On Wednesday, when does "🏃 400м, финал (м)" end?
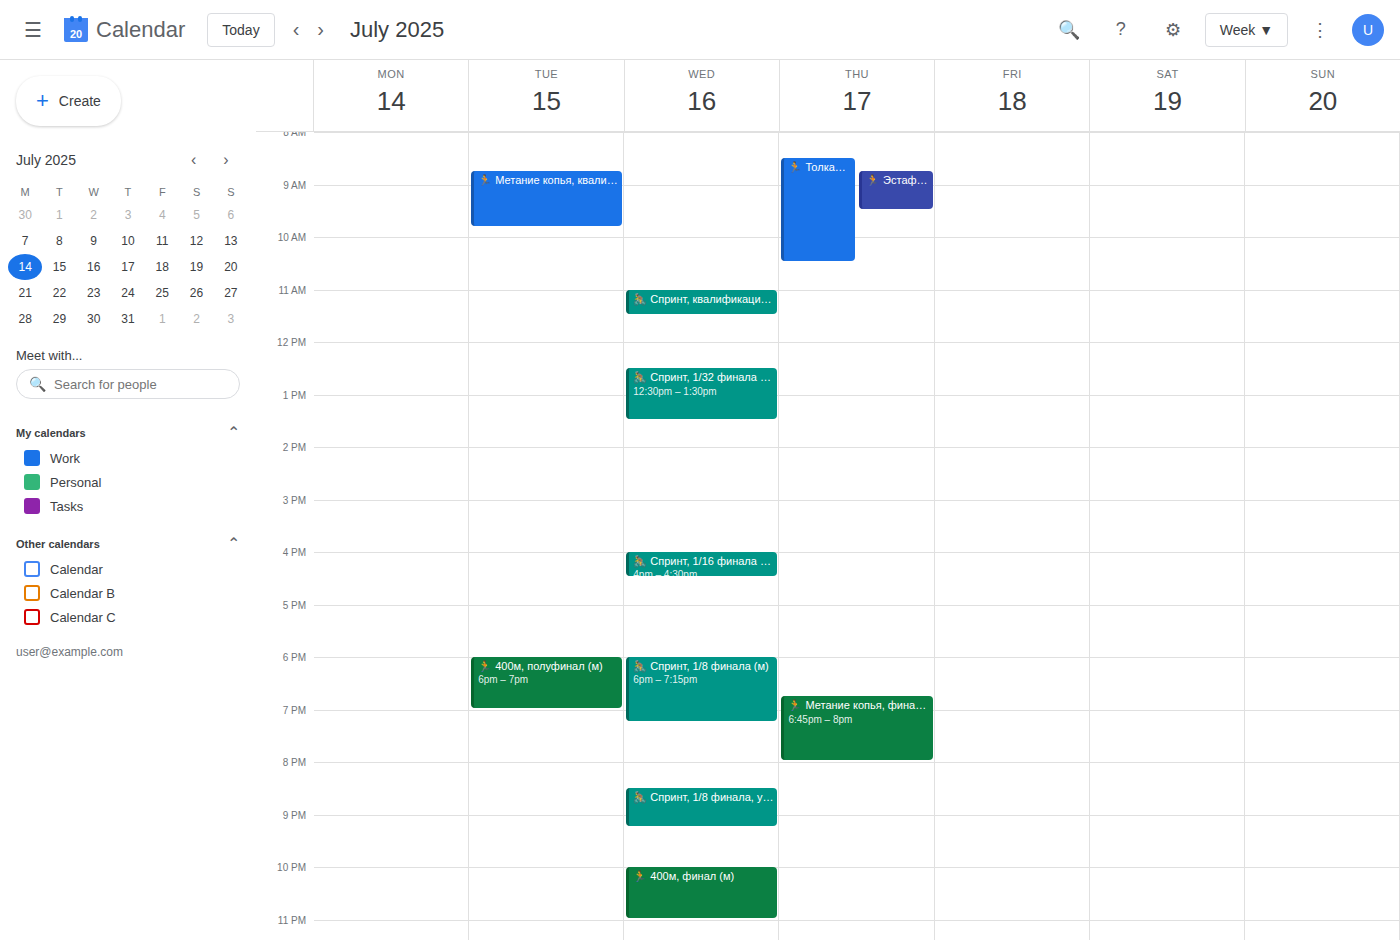
23:00